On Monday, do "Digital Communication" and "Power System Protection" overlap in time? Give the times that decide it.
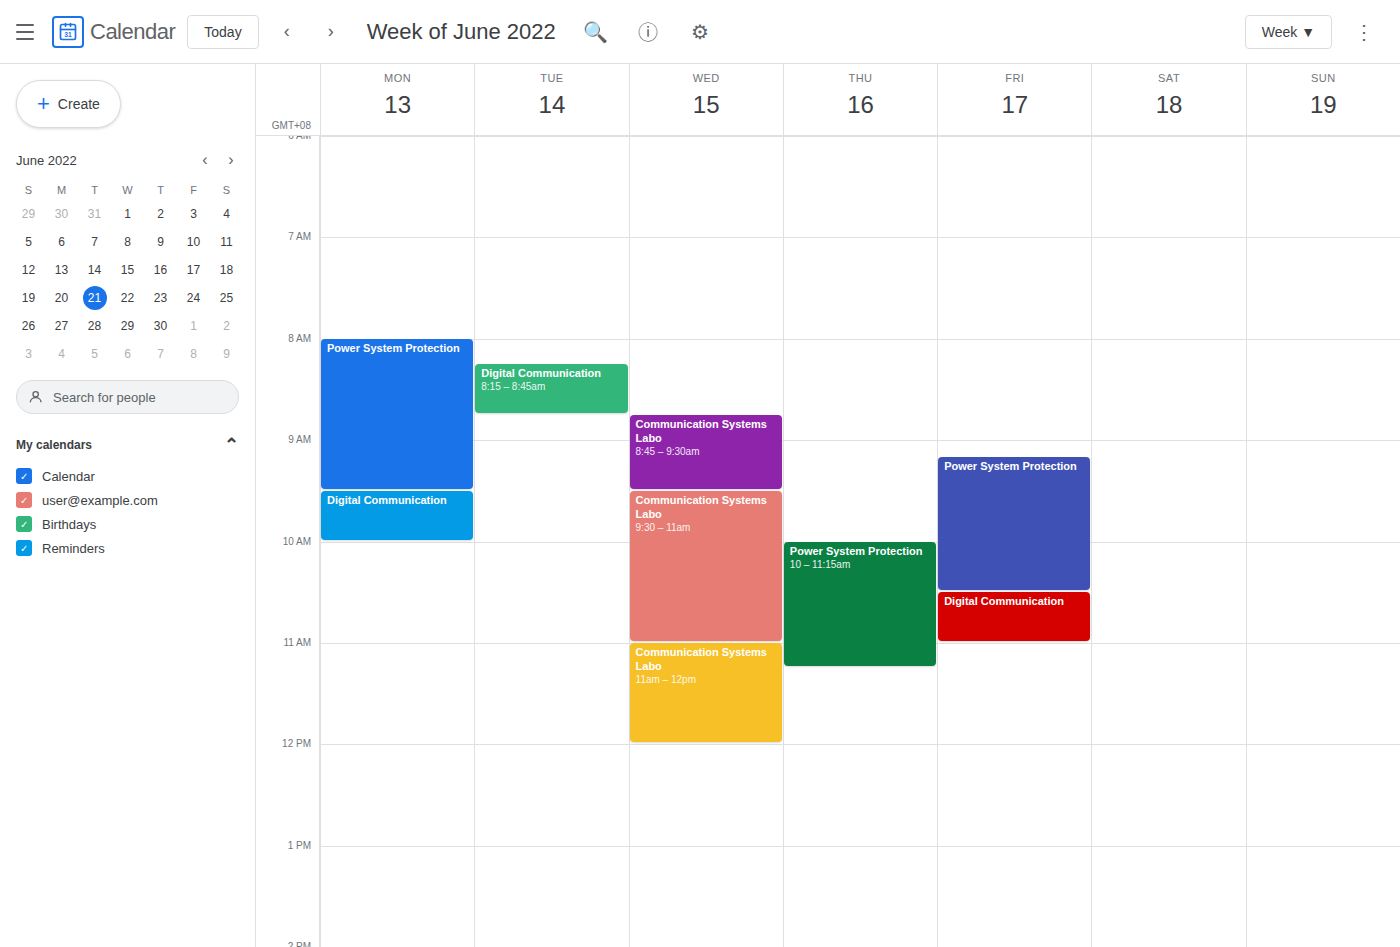
"Power System Protection" ends at 9:30 AM, exactly when "Digital Communication" starts -- they touch but do not overlap.